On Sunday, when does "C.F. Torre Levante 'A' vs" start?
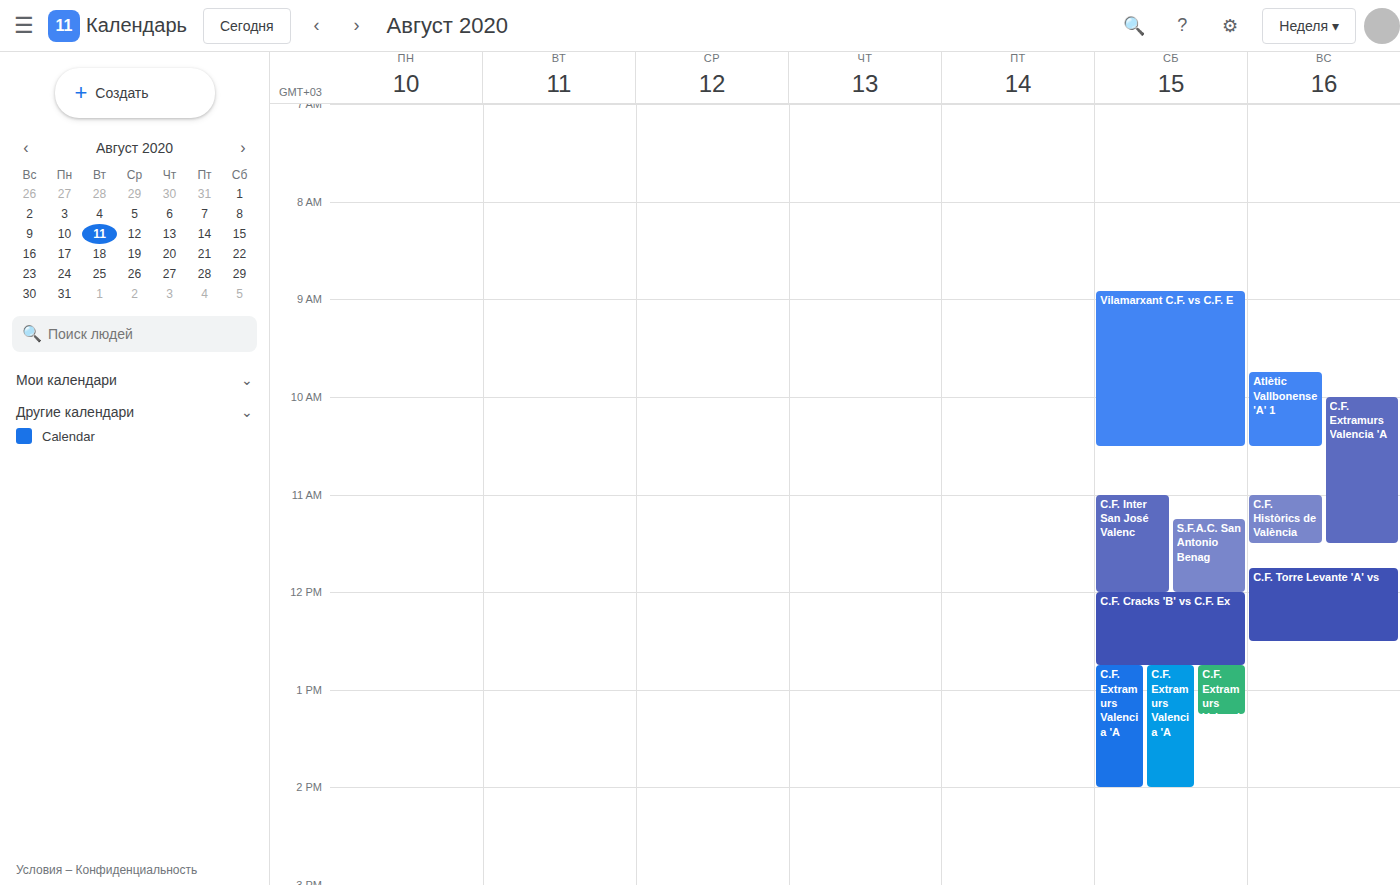
11:45 AM